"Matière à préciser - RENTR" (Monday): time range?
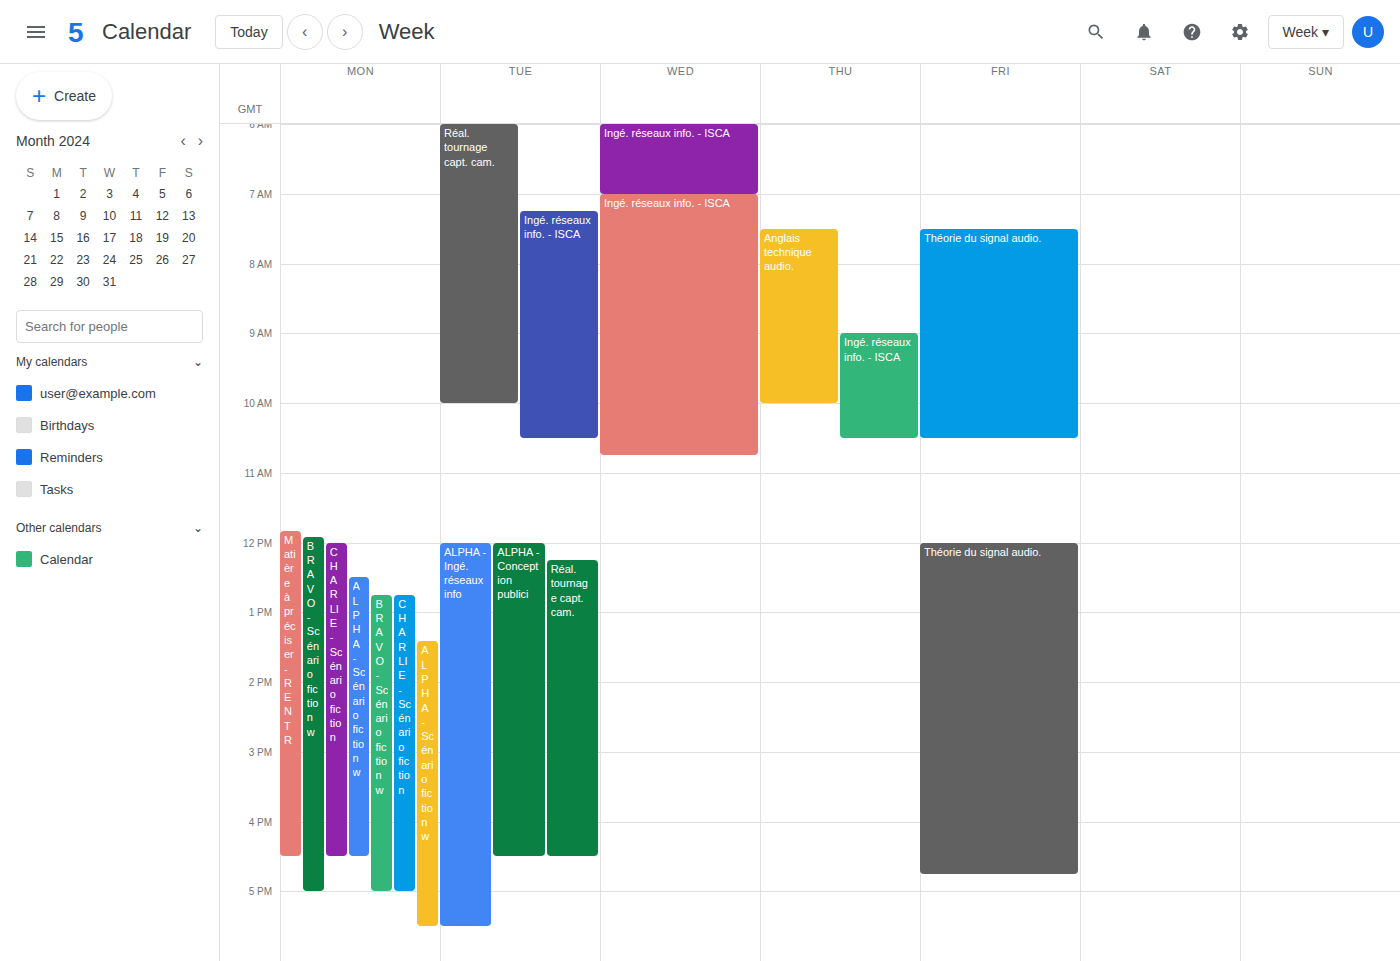
11:50 AM to 4:30 PM